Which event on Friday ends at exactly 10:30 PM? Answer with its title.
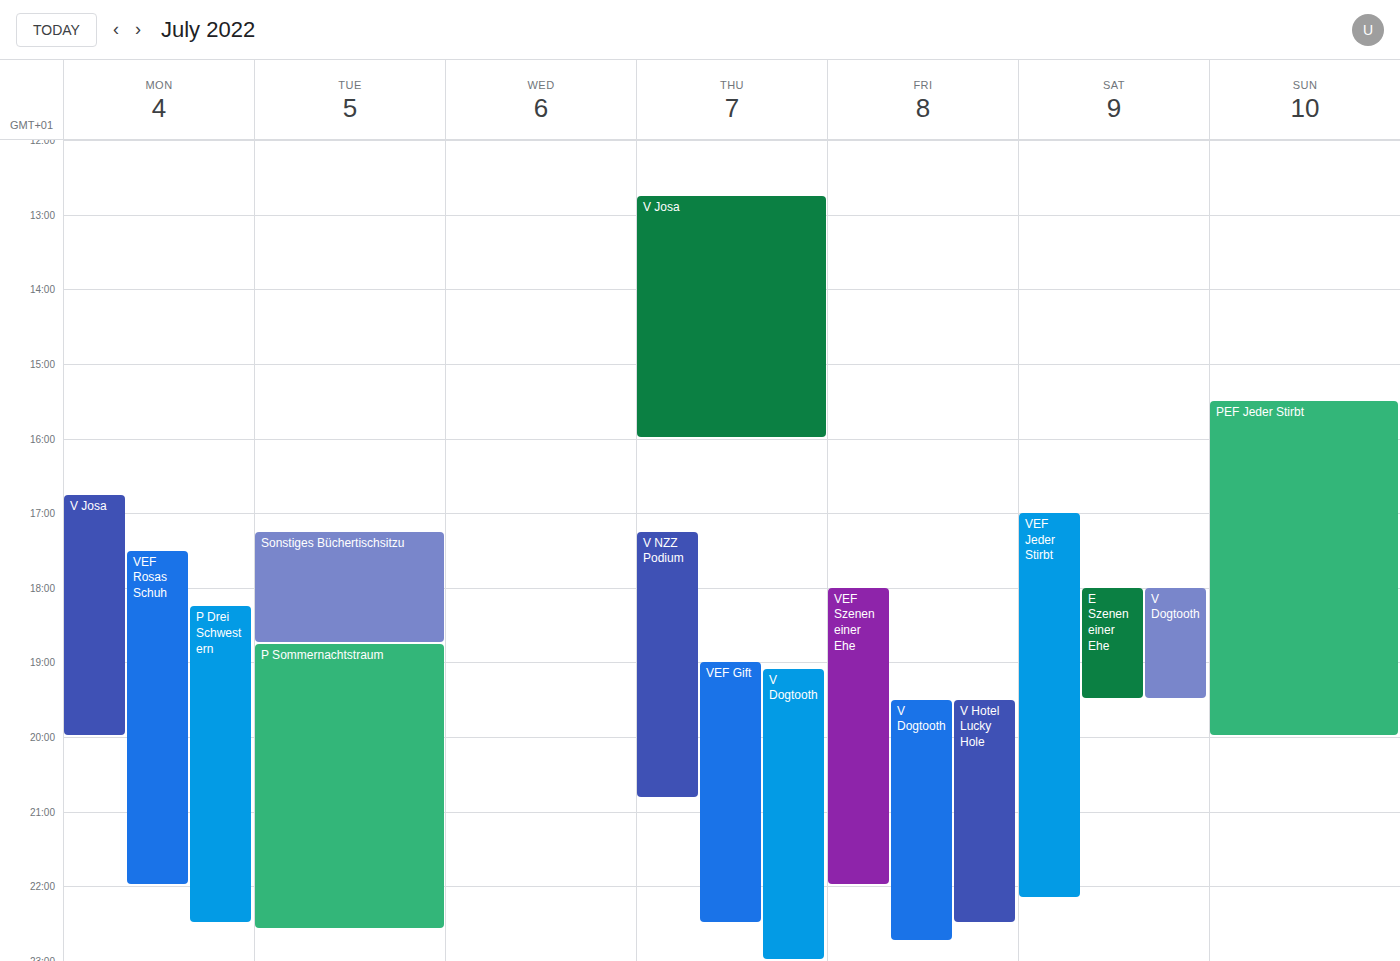
"V Hotel Lucky Hole"